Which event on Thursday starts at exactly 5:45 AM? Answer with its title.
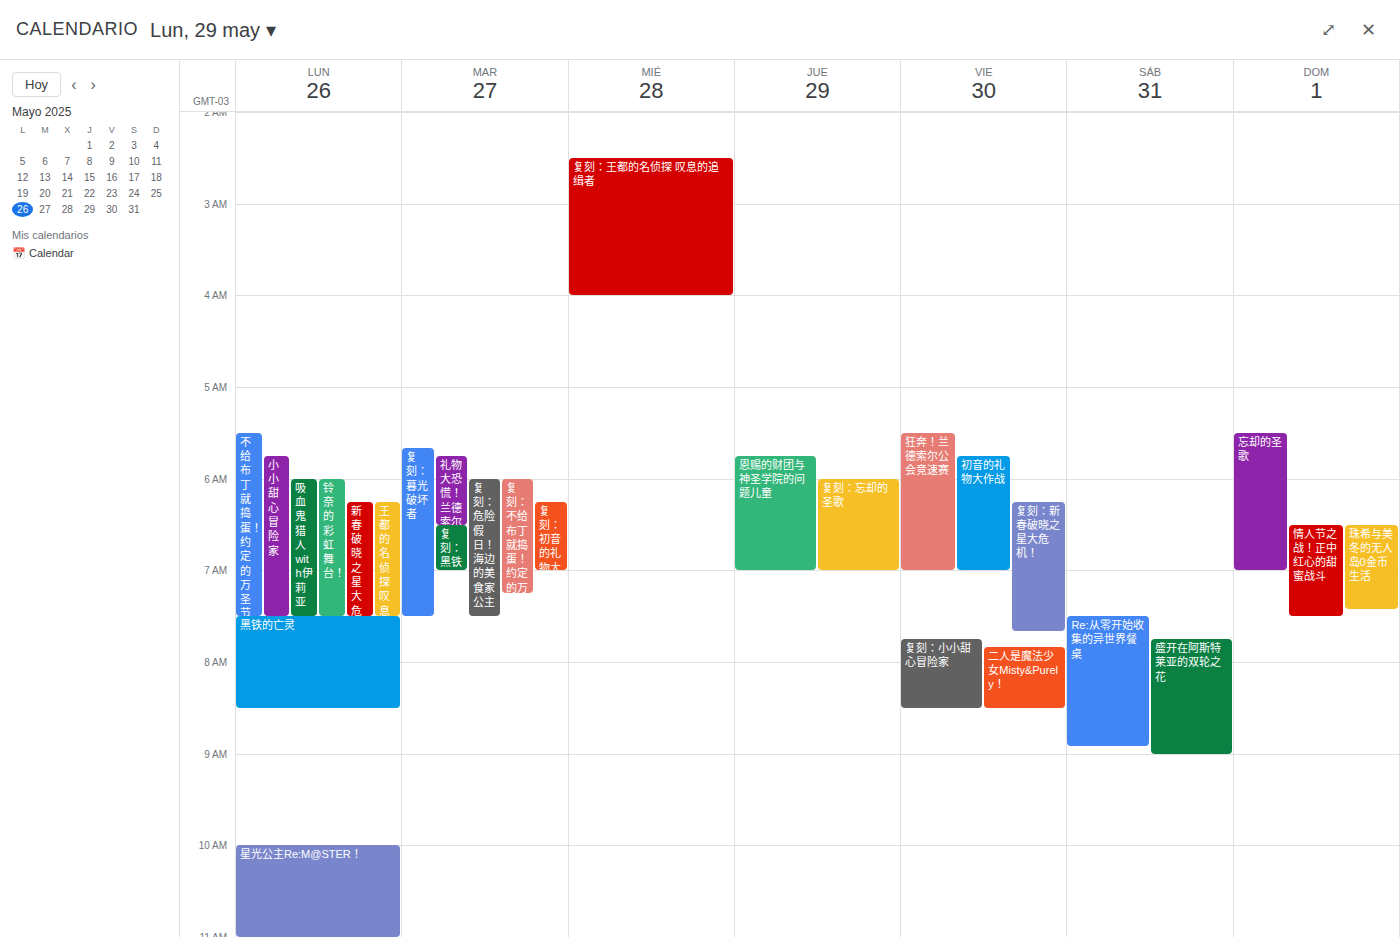
"恩赐的财团与神圣学院的问题儿童"